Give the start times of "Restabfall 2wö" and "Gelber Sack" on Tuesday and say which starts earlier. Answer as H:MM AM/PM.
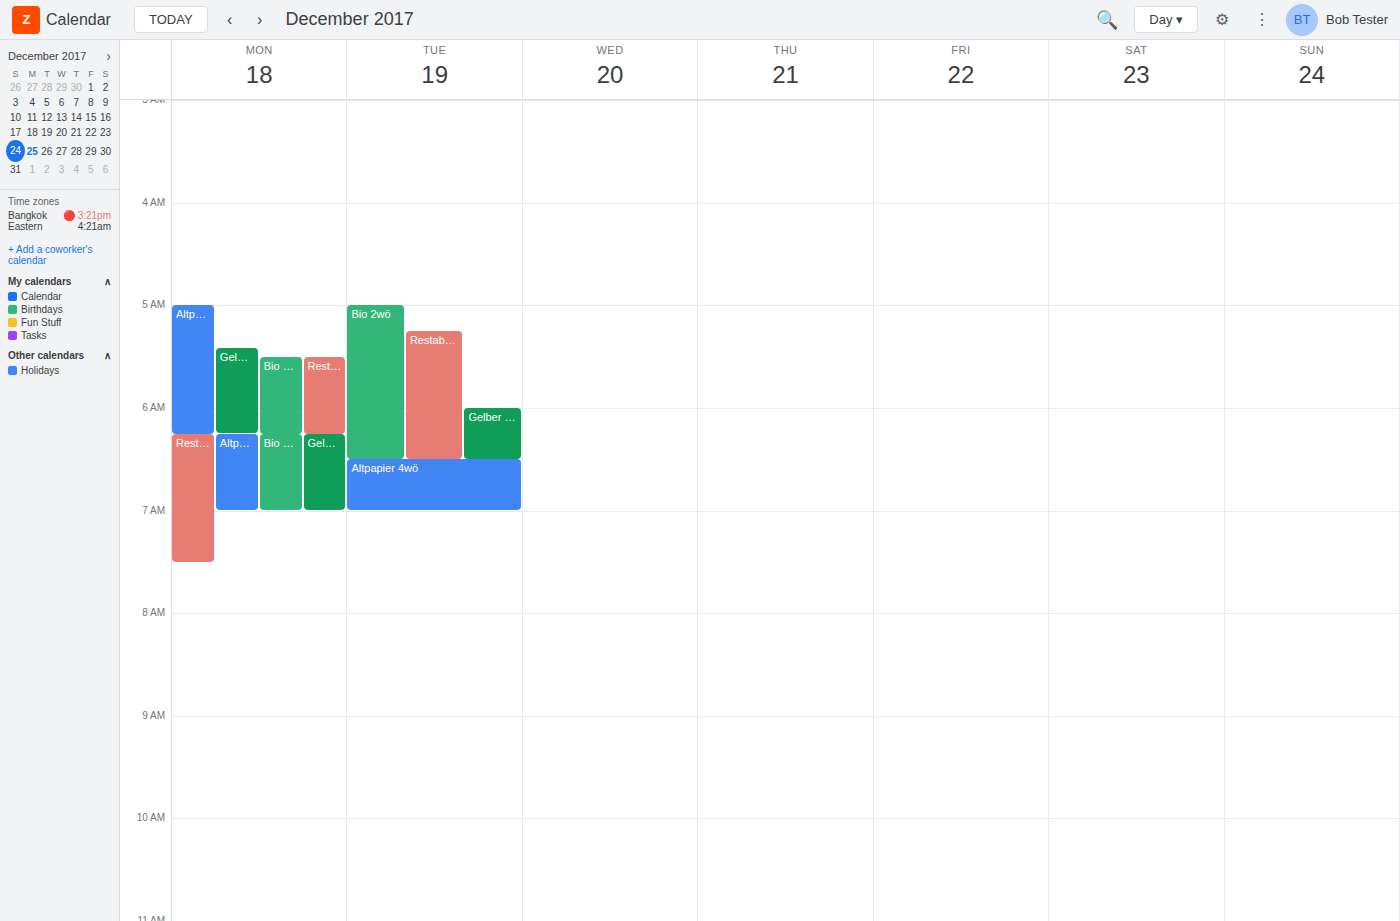
"Restabfall 2wö" 5:15 AM; "Gelber Sack" 6:00 AM.